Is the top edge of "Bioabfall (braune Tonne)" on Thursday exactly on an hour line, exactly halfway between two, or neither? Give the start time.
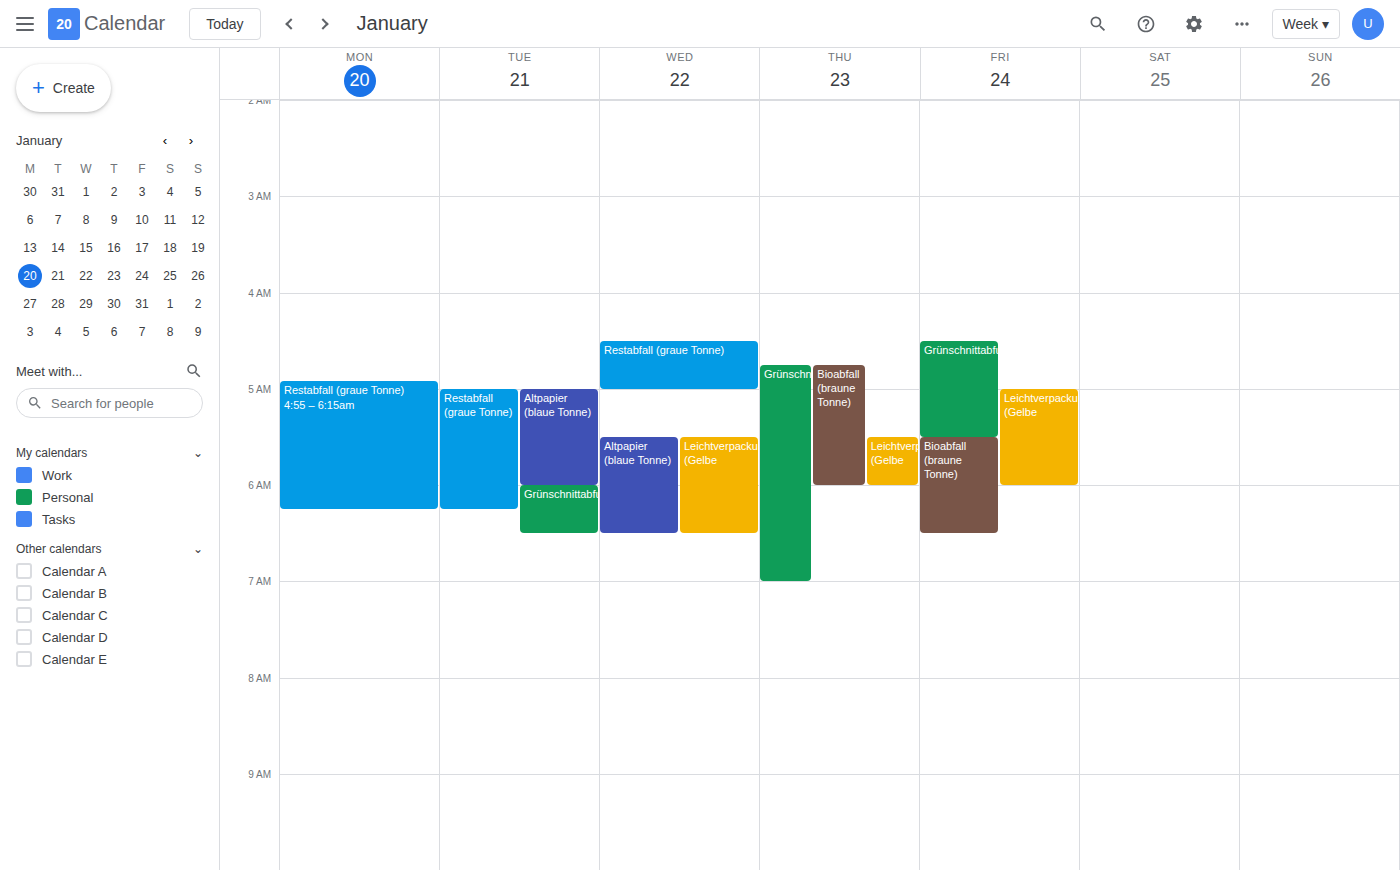
4:45 AM -- neither: three quarters of the way from the 4 AM line to the 5 AM line.